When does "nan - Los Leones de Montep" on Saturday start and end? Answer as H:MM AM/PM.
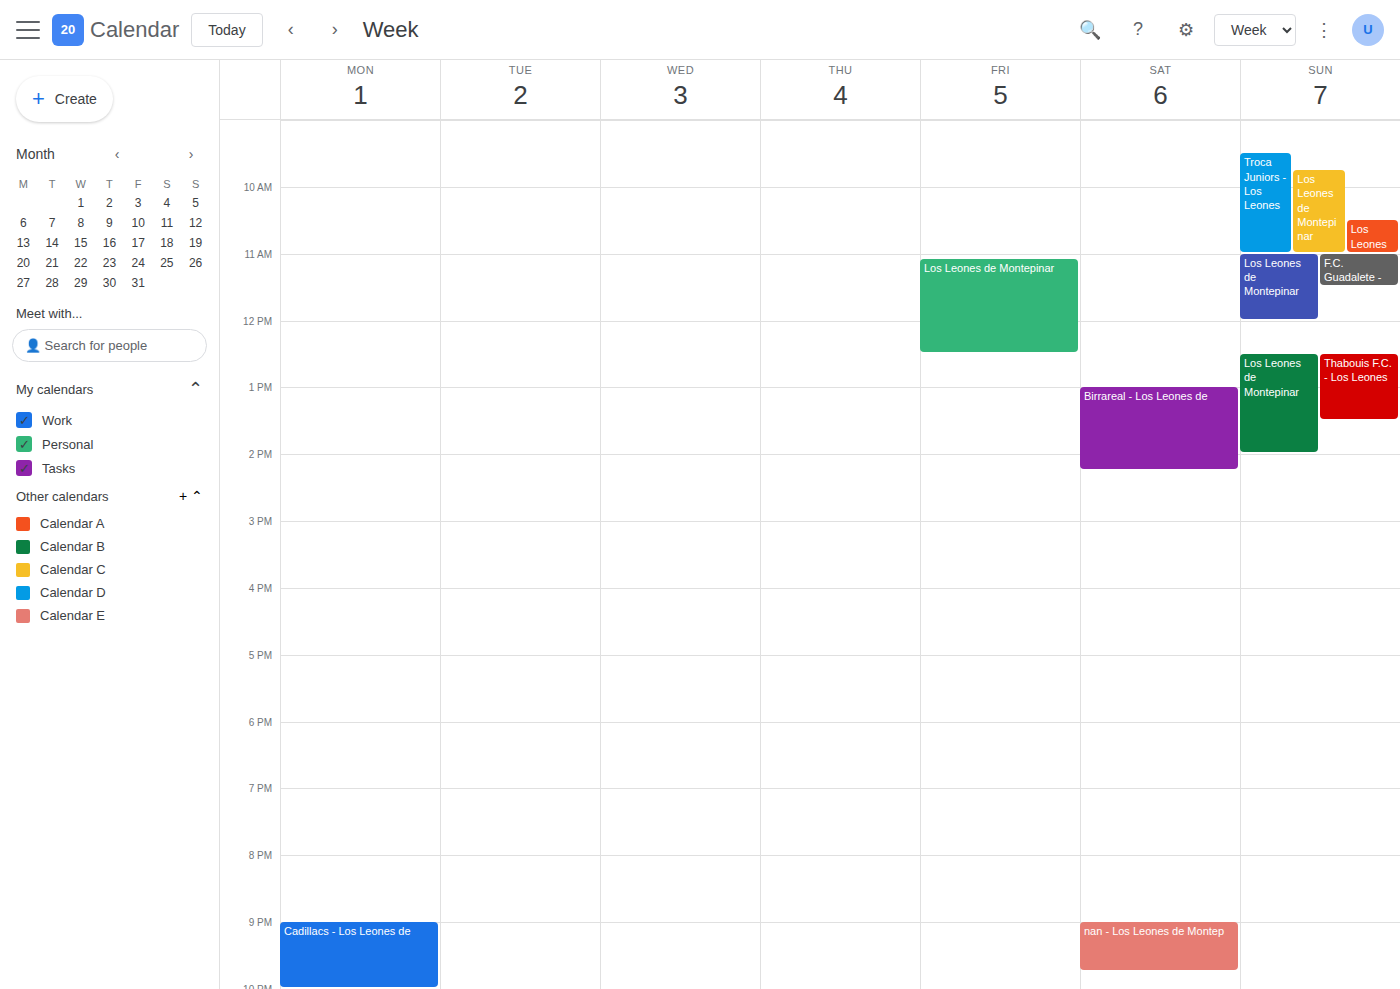
9:00 PM to 9:45 PM